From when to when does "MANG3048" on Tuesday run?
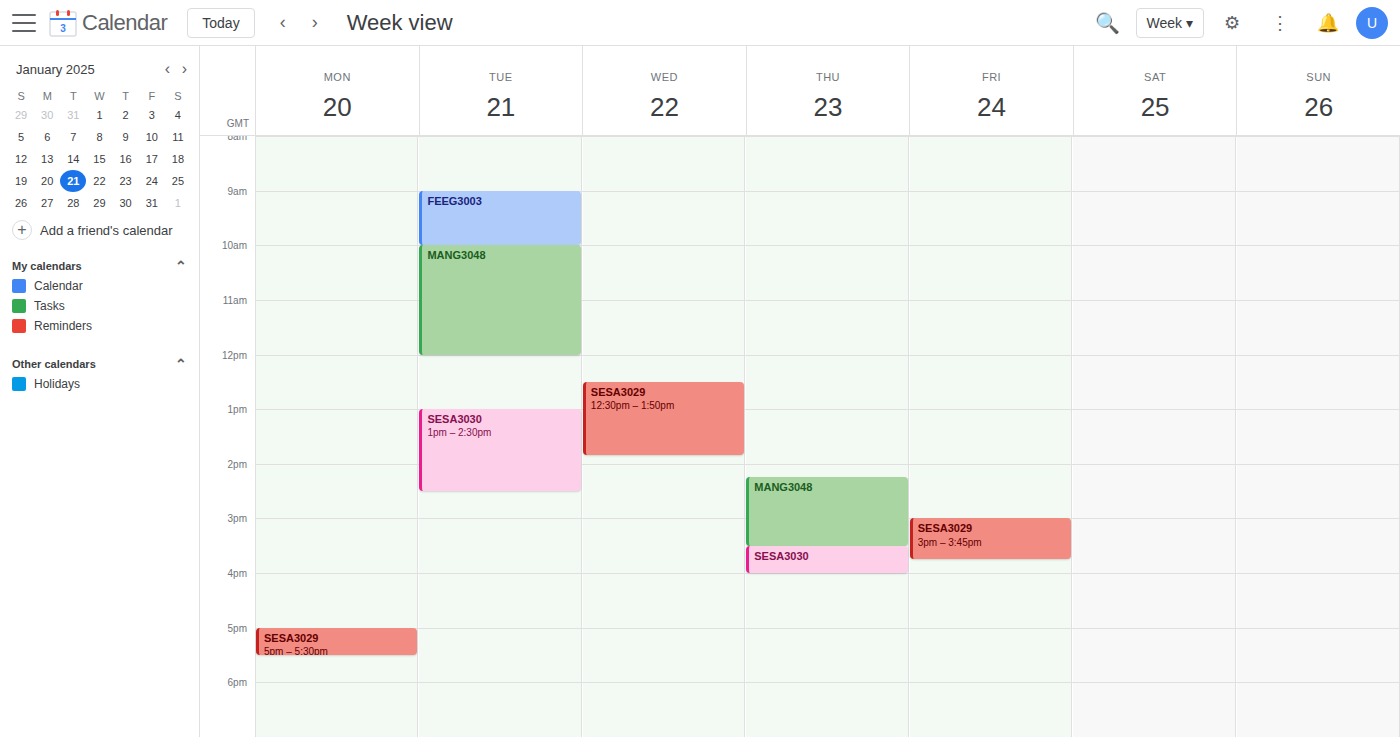
10:00 AM to 12:00 PM